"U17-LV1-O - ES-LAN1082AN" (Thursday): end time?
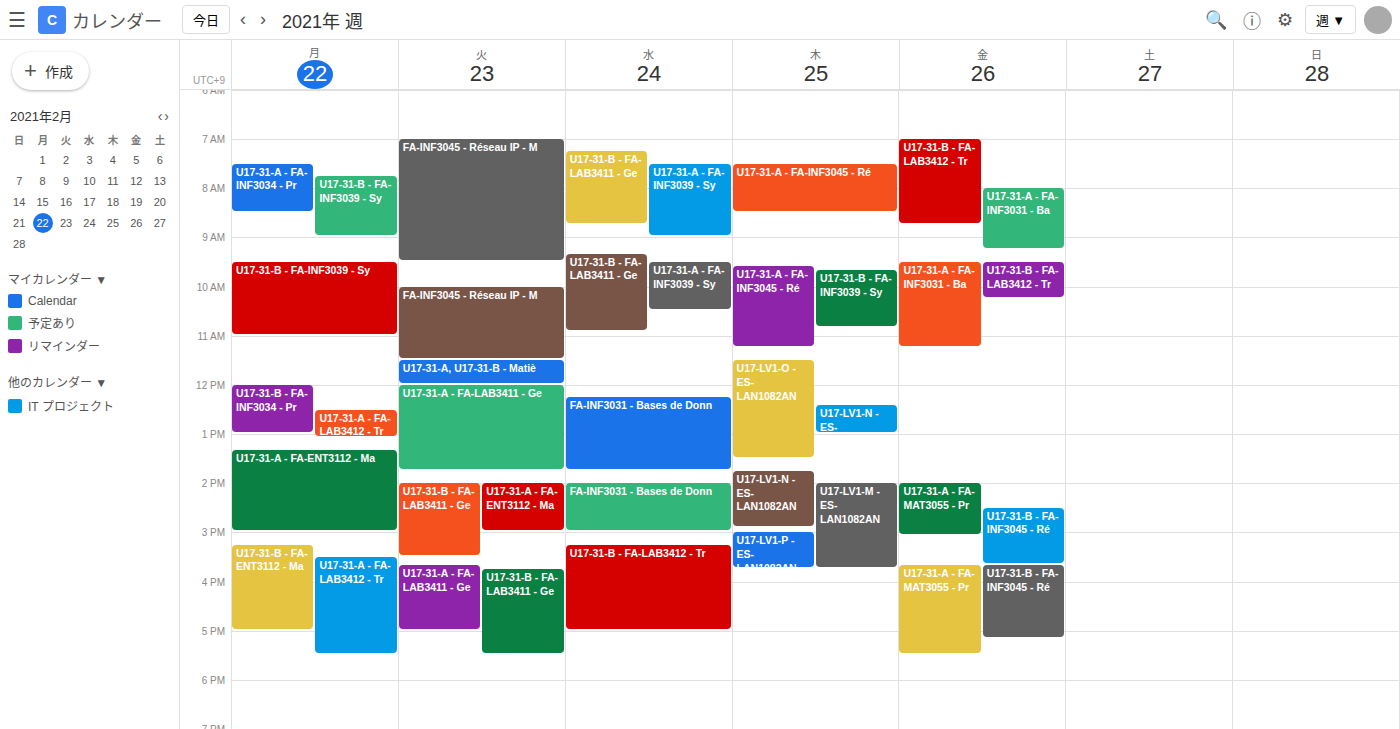
1:30 PM